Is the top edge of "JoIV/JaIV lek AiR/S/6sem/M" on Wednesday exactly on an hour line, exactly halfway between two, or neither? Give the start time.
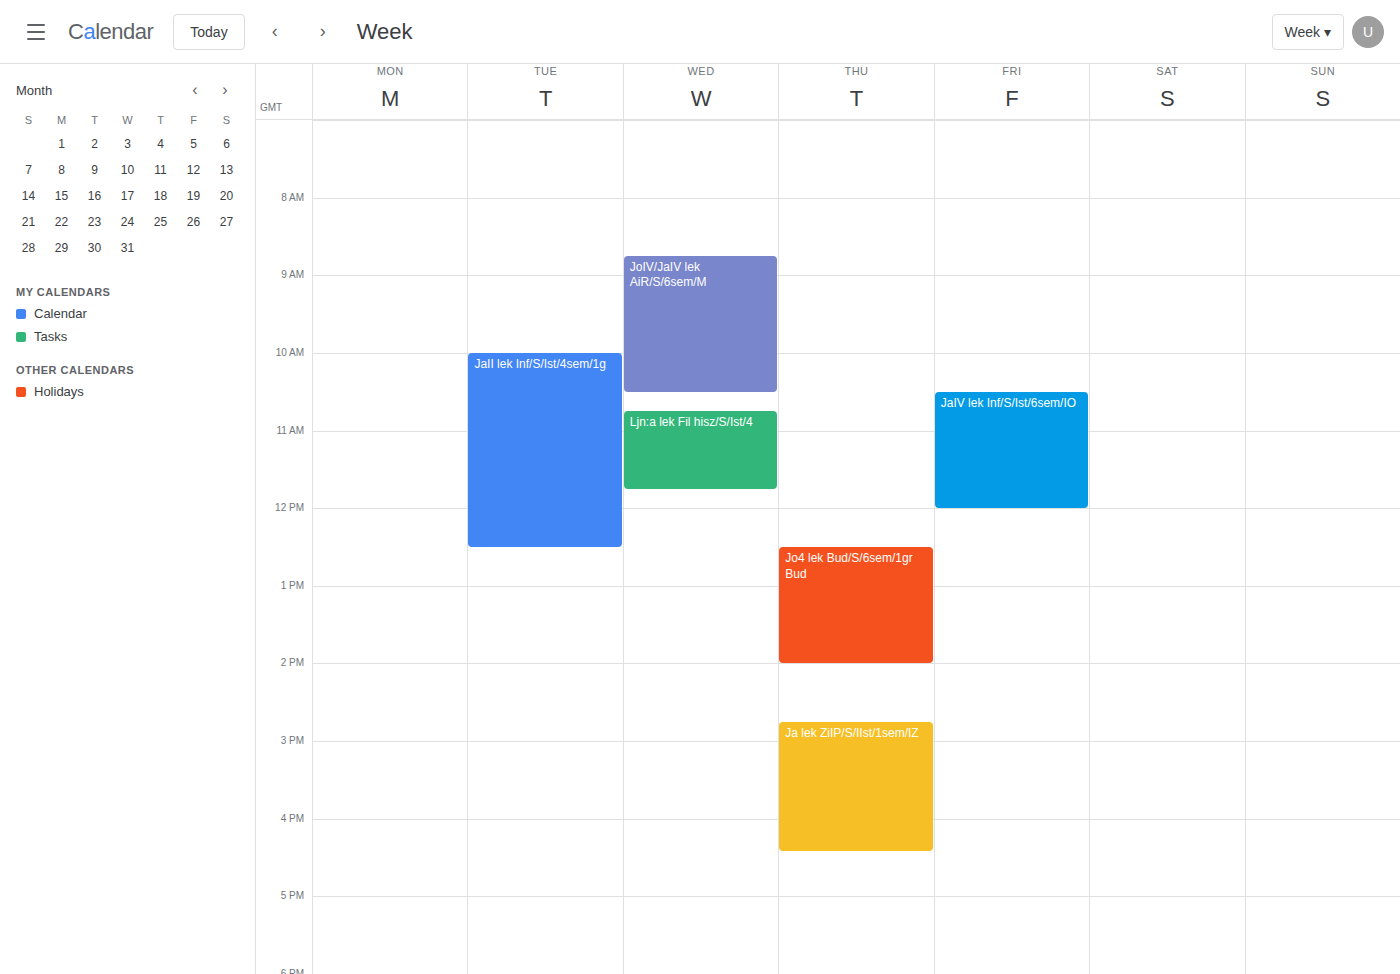
8:45 AM -- neither: three quarters of the way from the 8 AM line to the 9 AM line.